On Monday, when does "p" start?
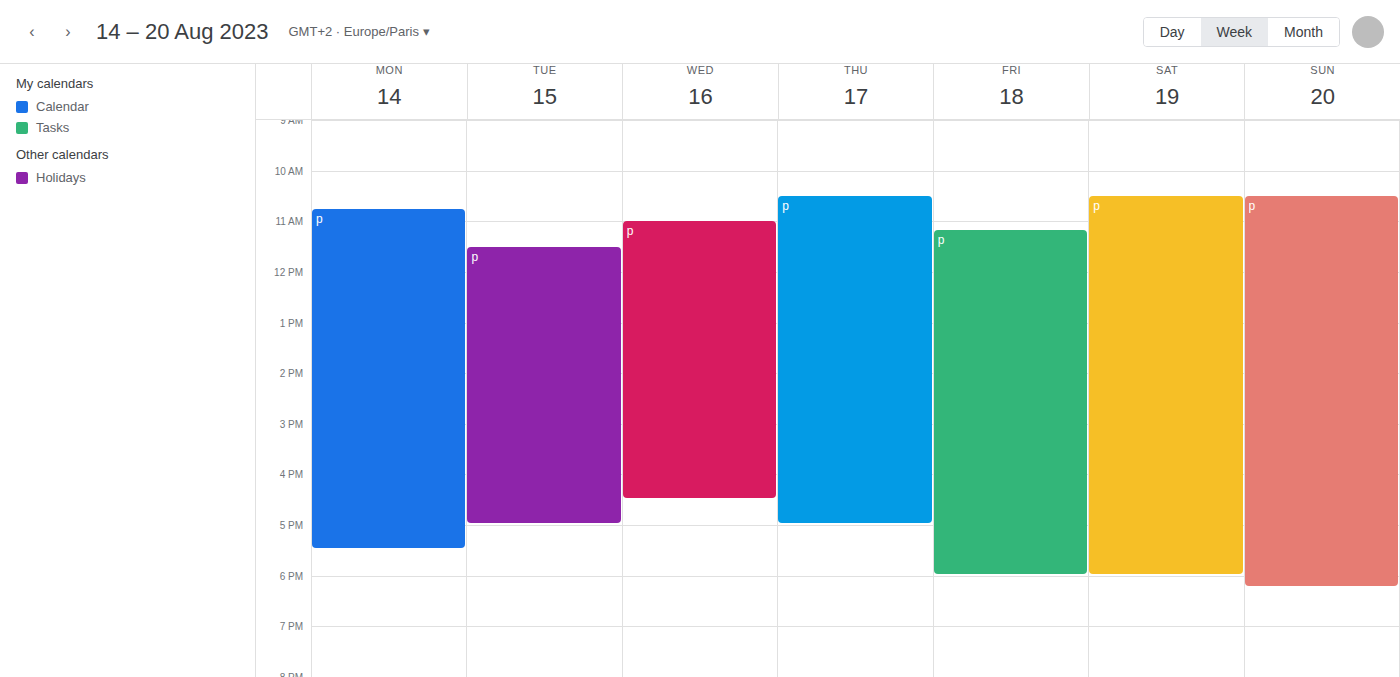
10:45 AM